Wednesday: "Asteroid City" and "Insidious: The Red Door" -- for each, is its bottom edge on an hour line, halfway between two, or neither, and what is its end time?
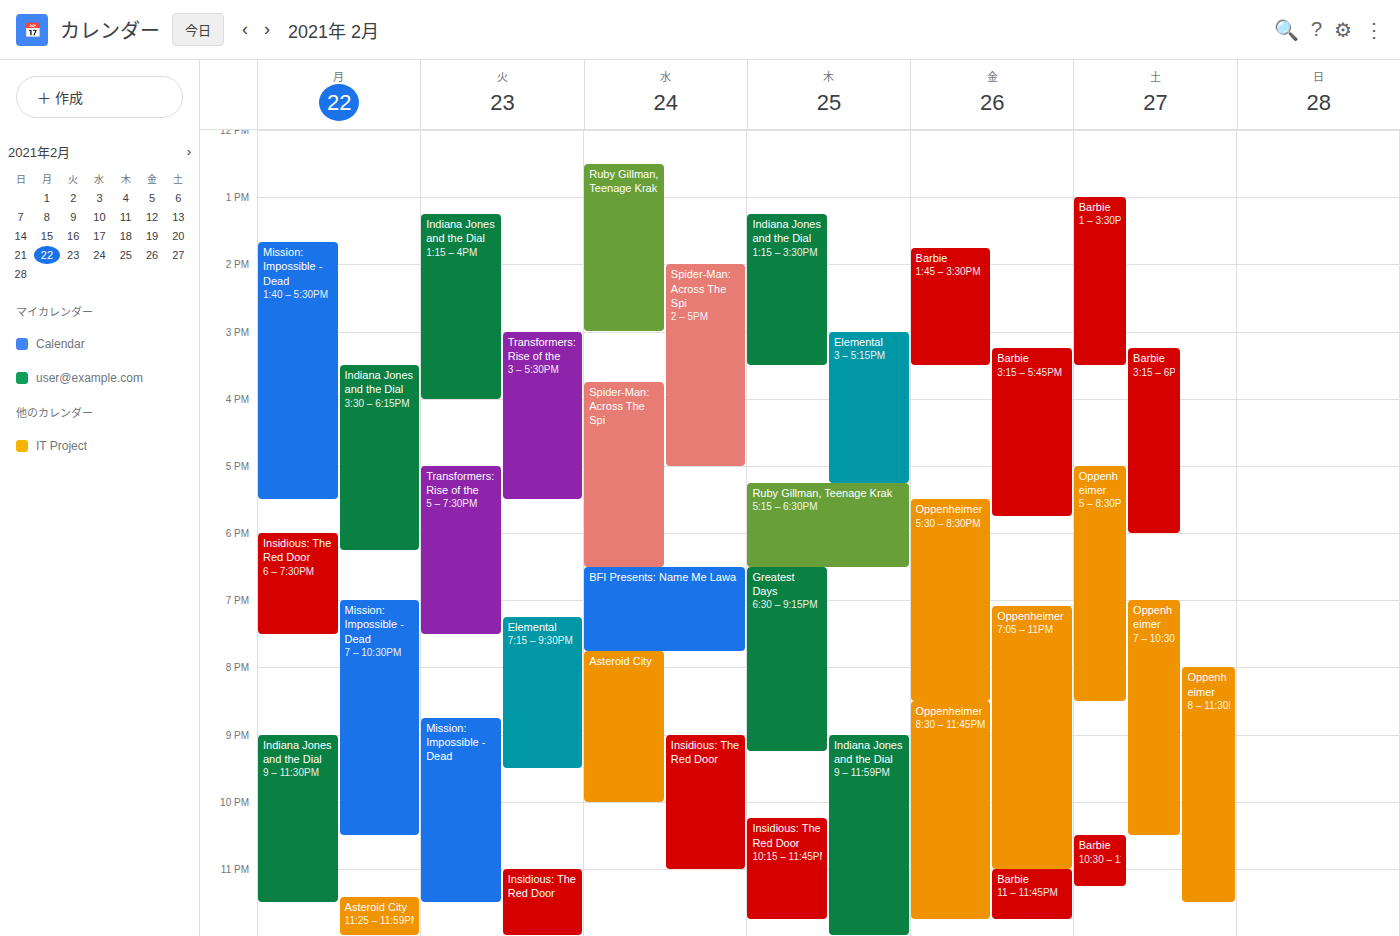
"Asteroid City": 10:00 PM, exactly on the 10 PM line. "Insidious: The Red Door": 11:00 PM, exactly on the 11 PM line.